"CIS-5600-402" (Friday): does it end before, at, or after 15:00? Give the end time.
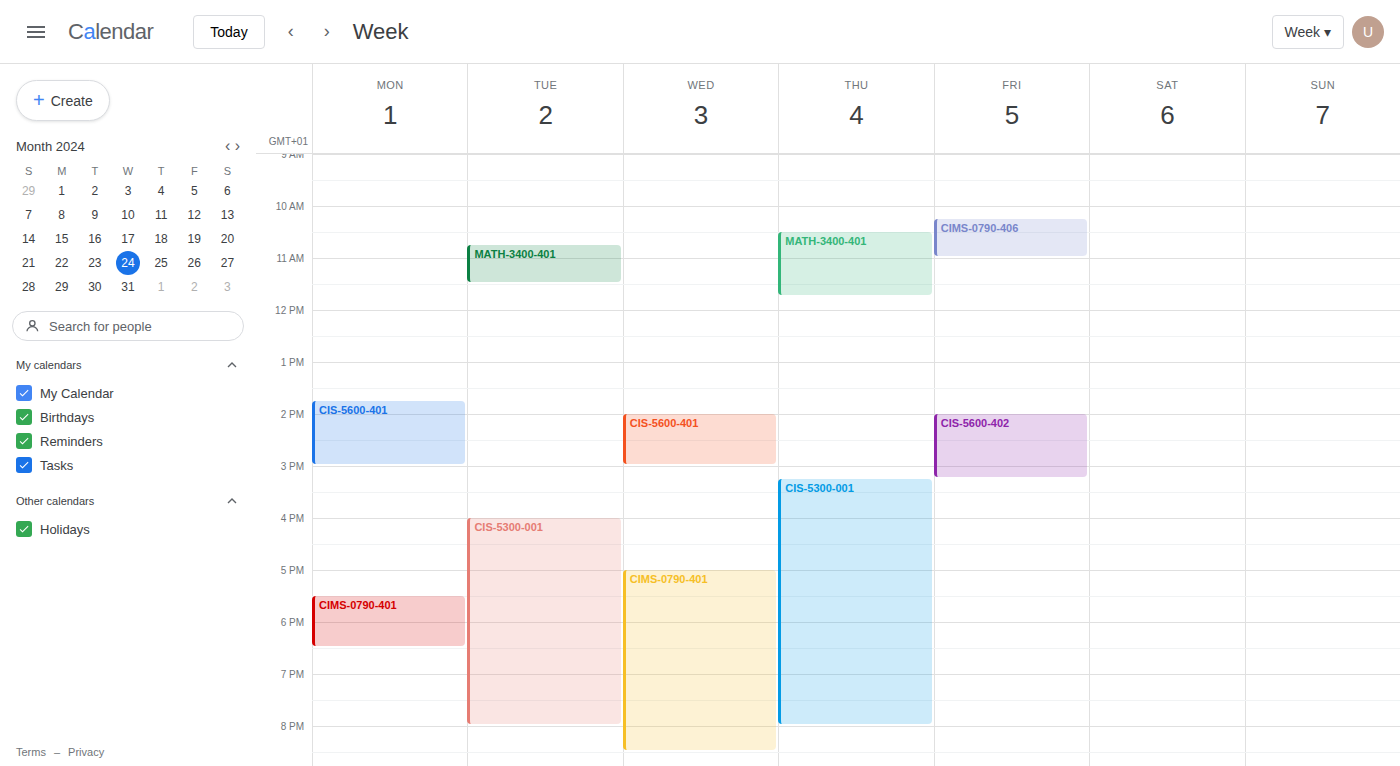
15:15 -- after 15:00, 15 minutes below the 15:00 line.